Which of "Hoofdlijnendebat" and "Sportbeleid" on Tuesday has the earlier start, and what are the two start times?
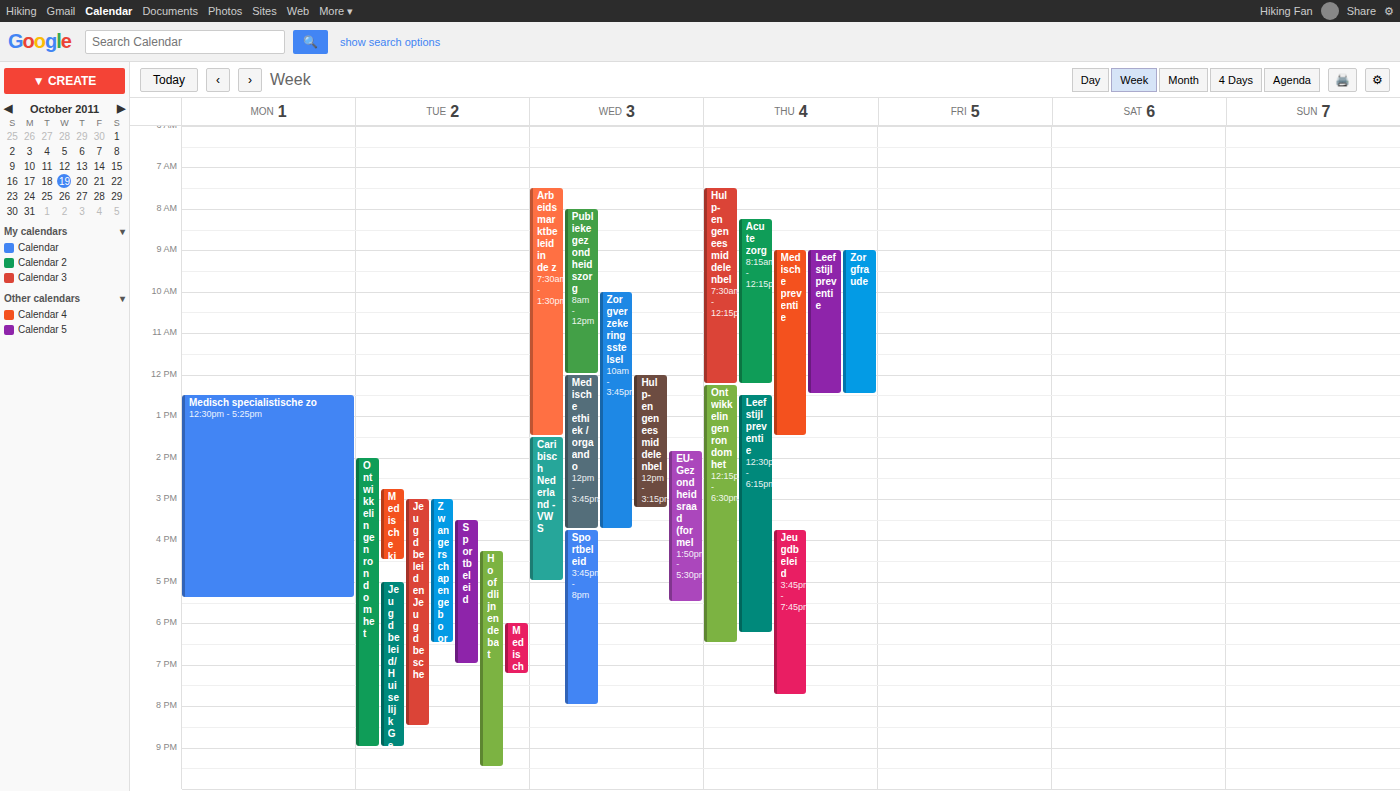
"Sportbeleid" 3:30 PM; "Hoofdlijnendebat" 4:15 PM.